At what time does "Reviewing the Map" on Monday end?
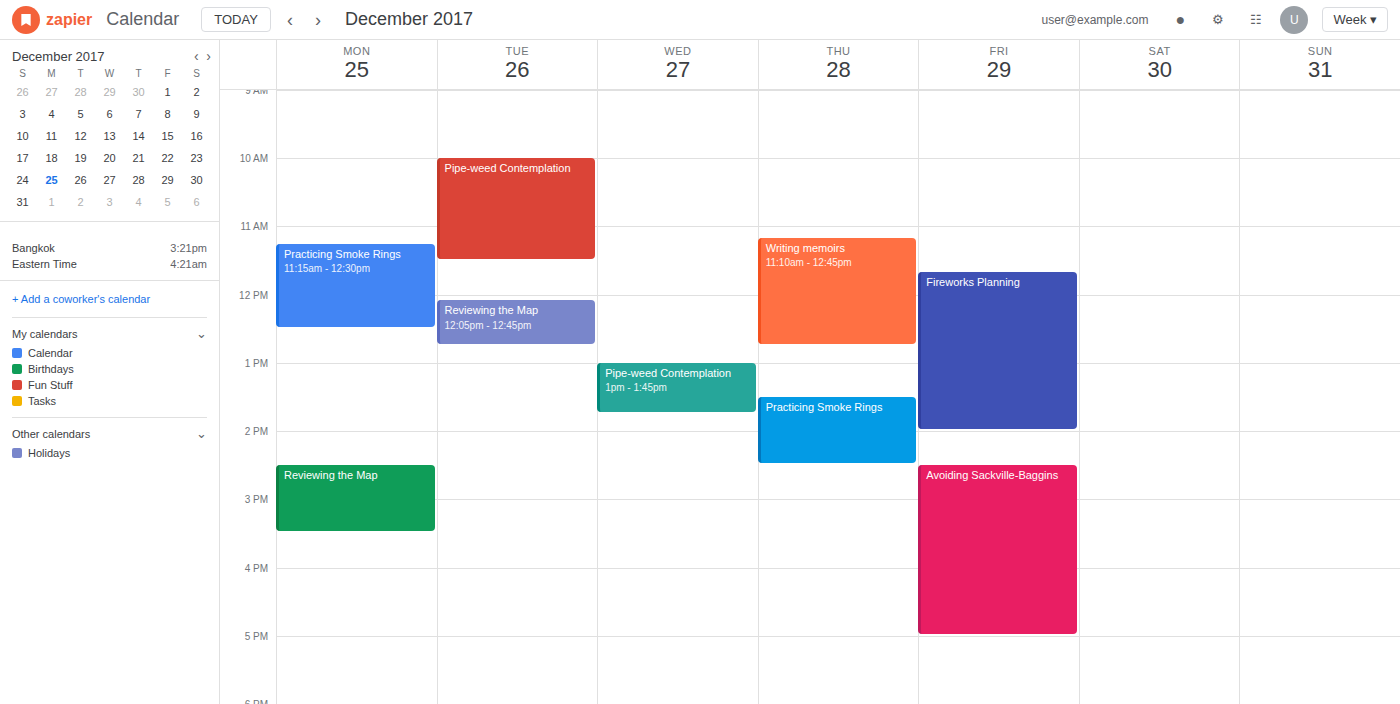
15:30